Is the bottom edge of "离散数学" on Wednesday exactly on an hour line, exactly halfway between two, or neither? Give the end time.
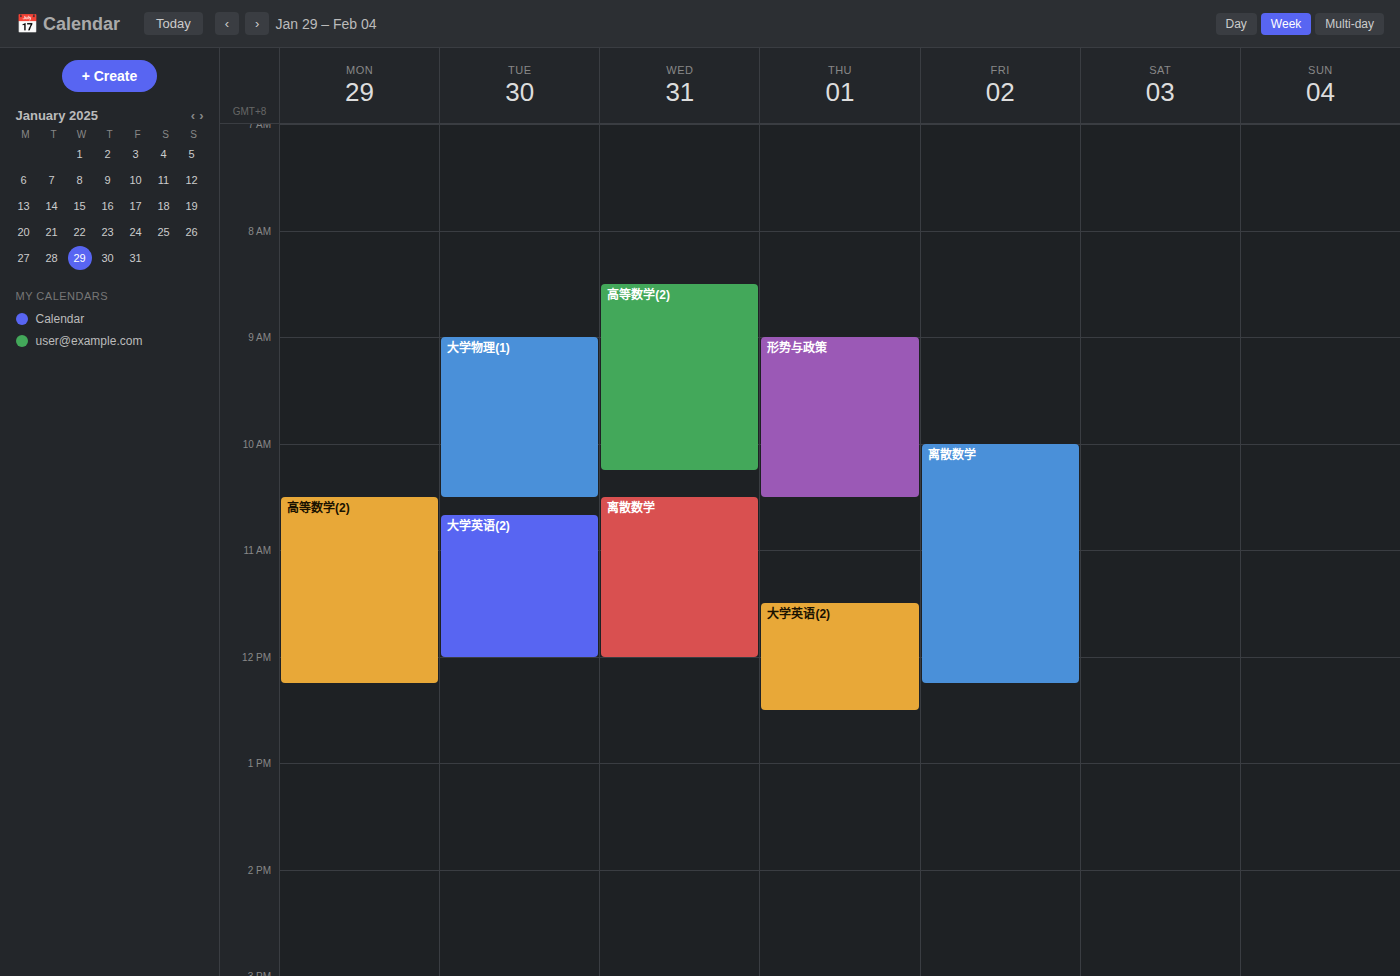
12:00 PM -- exactly on the 12 PM line.